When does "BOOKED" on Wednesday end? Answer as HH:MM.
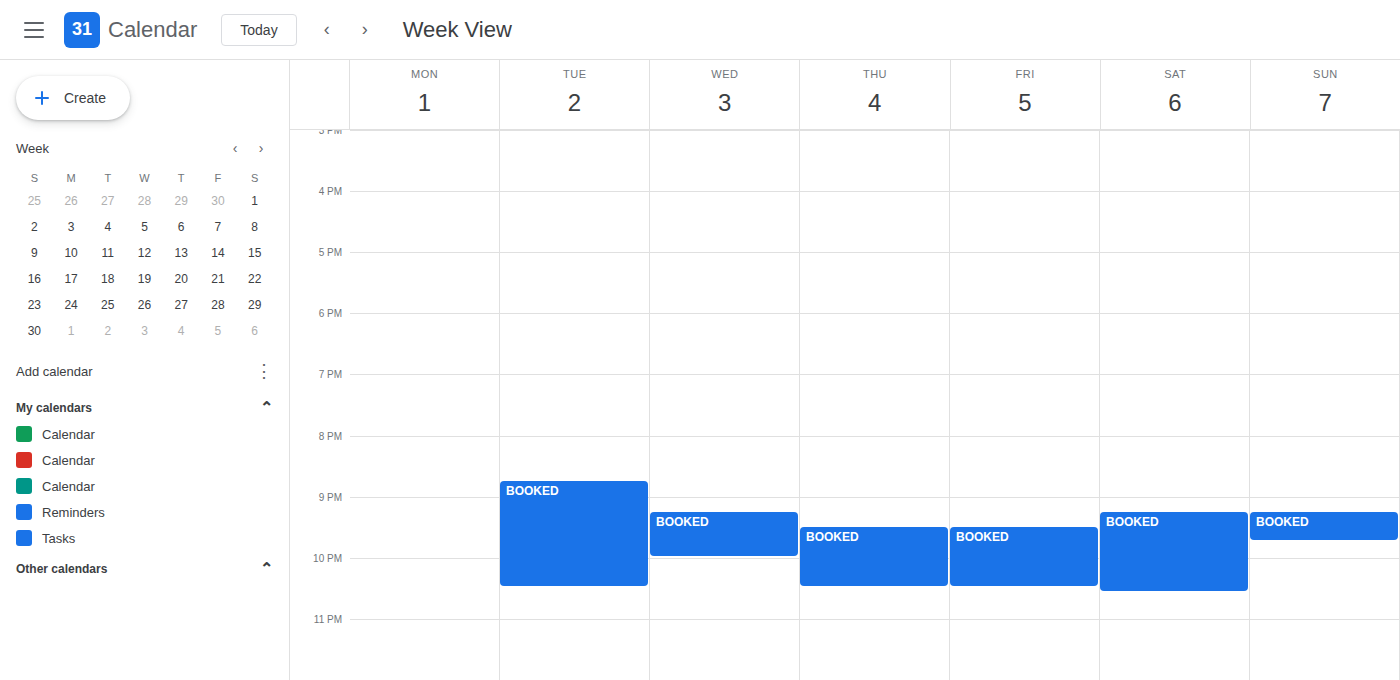
22:00